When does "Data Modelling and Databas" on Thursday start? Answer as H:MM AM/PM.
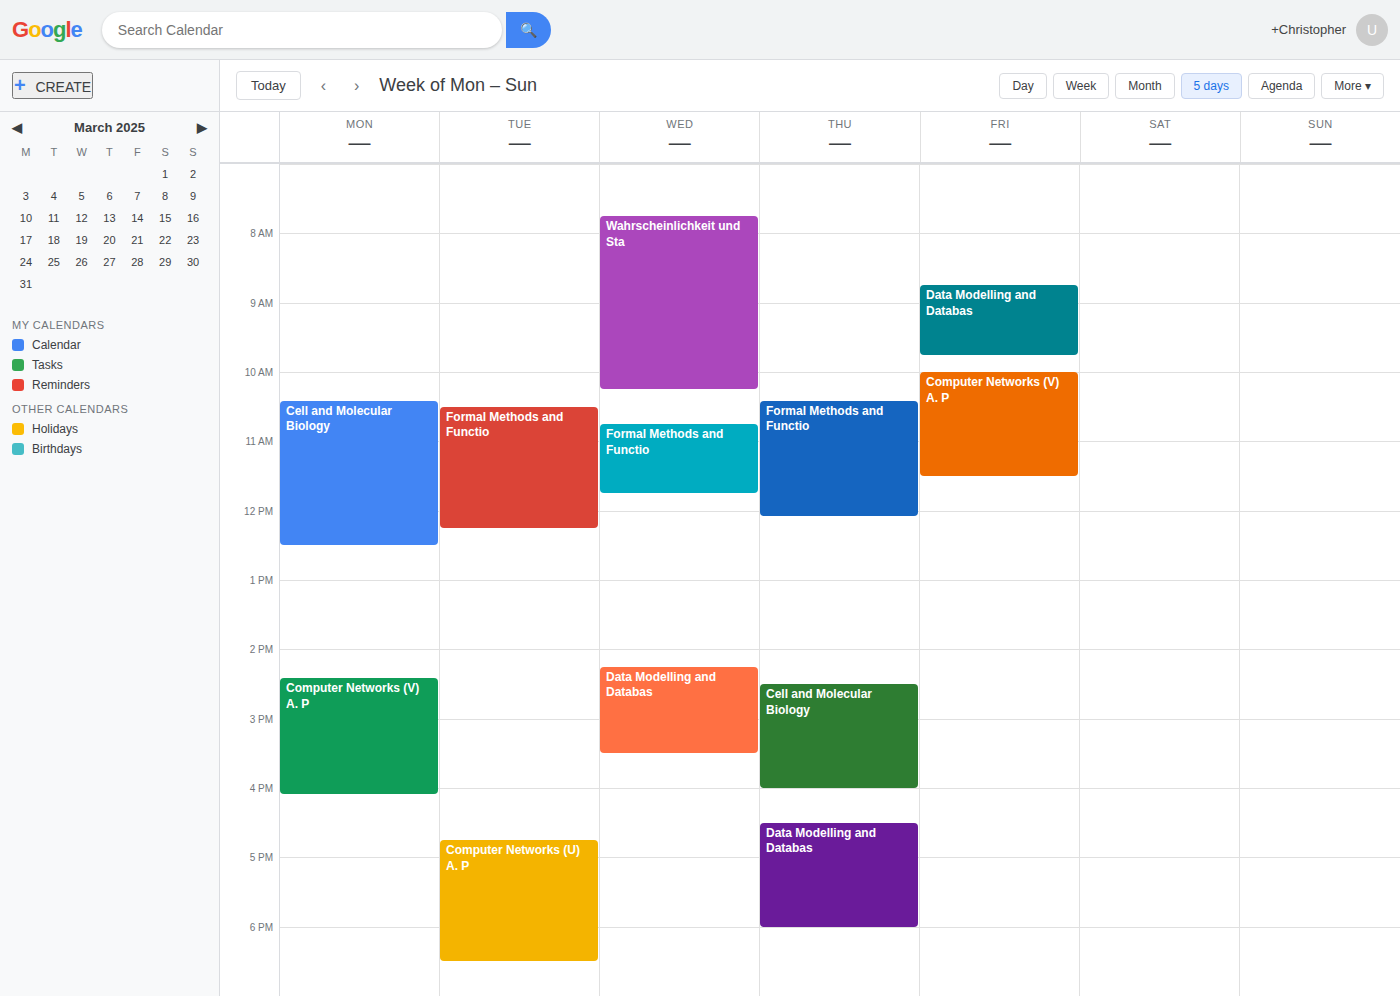
4:30 PM